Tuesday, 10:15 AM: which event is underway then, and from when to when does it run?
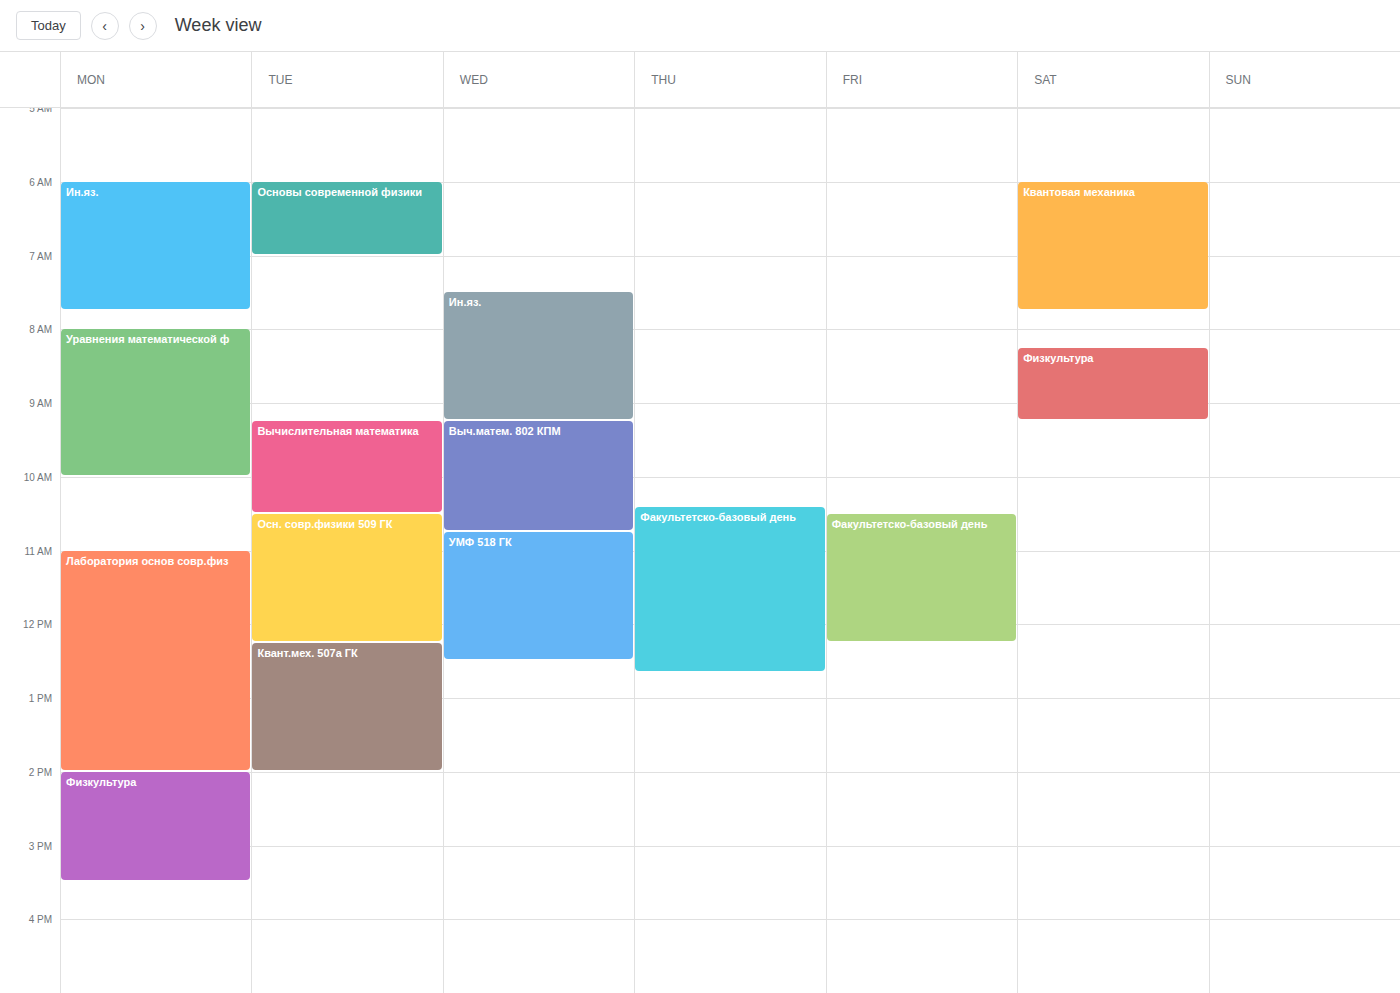
"Вычислительная математика", 9:15 AM to 10:30 AM